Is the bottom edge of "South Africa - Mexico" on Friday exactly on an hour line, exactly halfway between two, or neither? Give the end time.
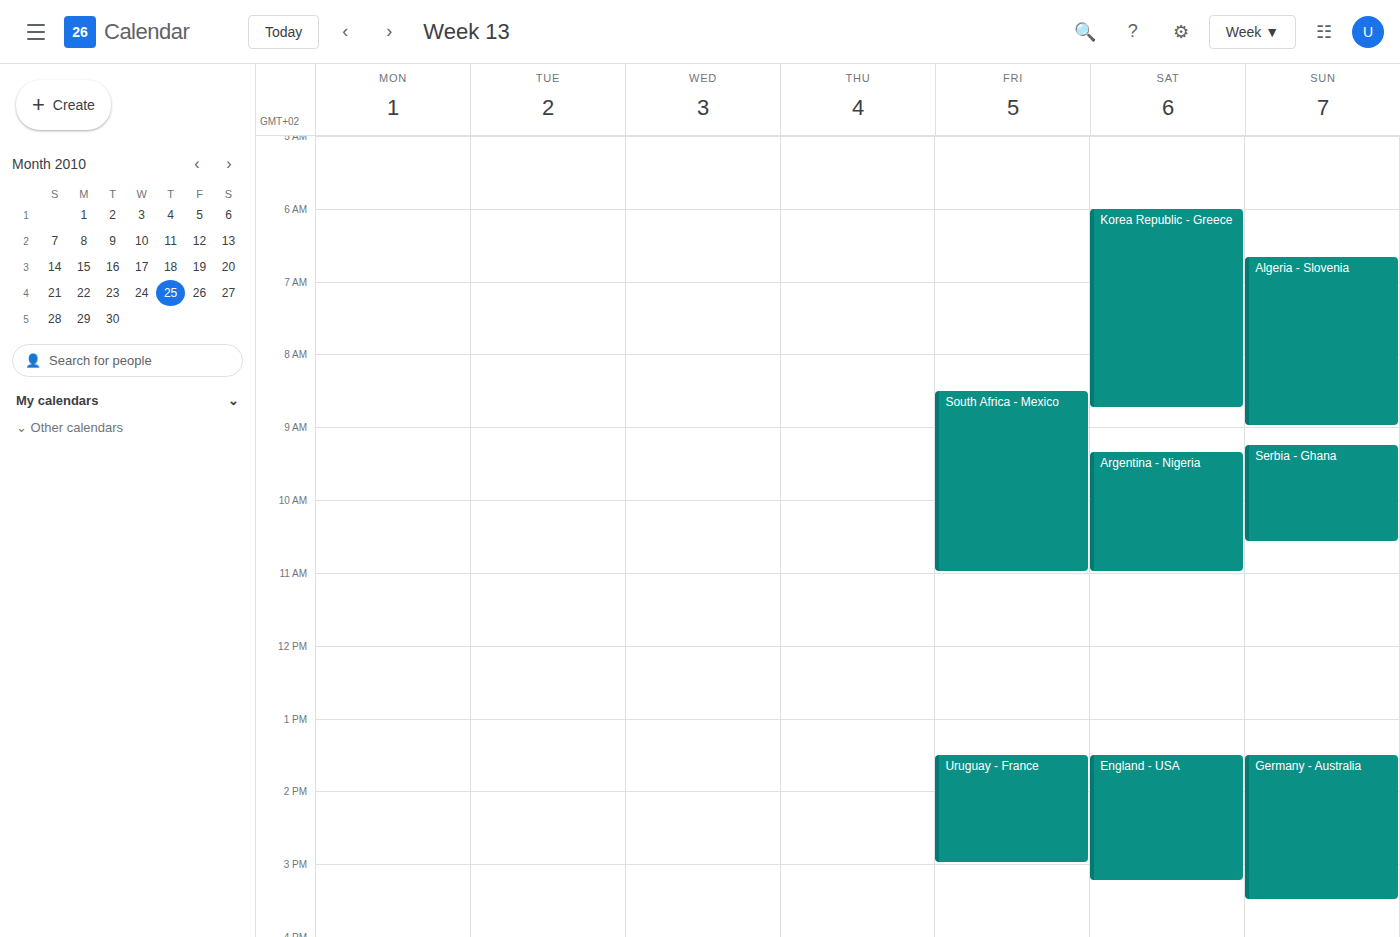
11:00 AM -- exactly on the 11 AM line.